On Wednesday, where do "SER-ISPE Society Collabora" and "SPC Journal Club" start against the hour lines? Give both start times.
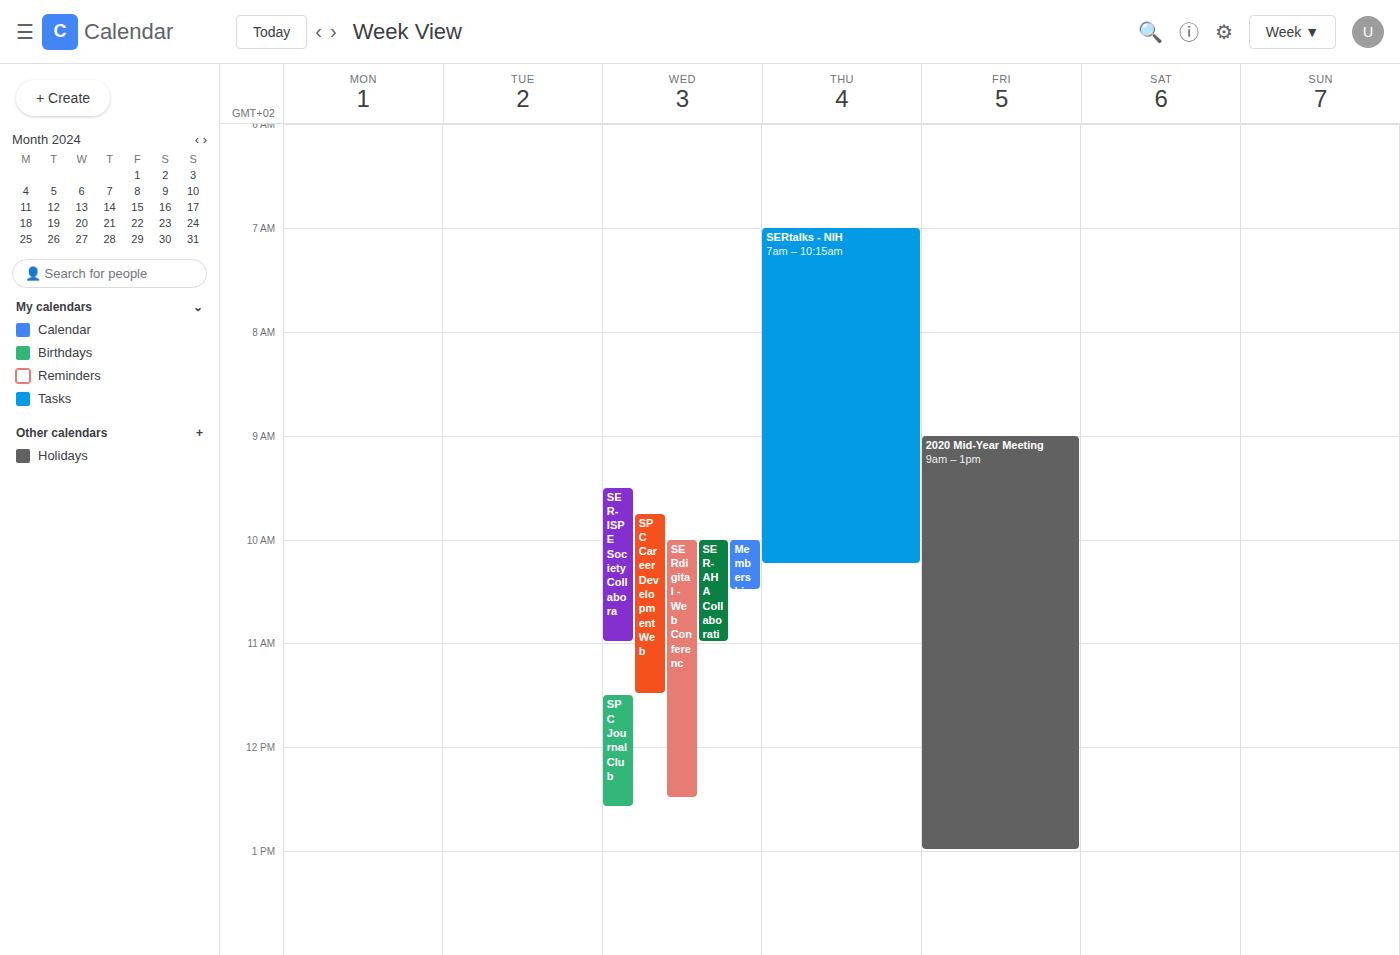
"SER-ISPE Society Collabora": 9:30 AM, halfway between the 9 AM and 10 AM lines. "SPC Journal Club": 11:30 AM, halfway between the 11 AM and 12 PM lines.